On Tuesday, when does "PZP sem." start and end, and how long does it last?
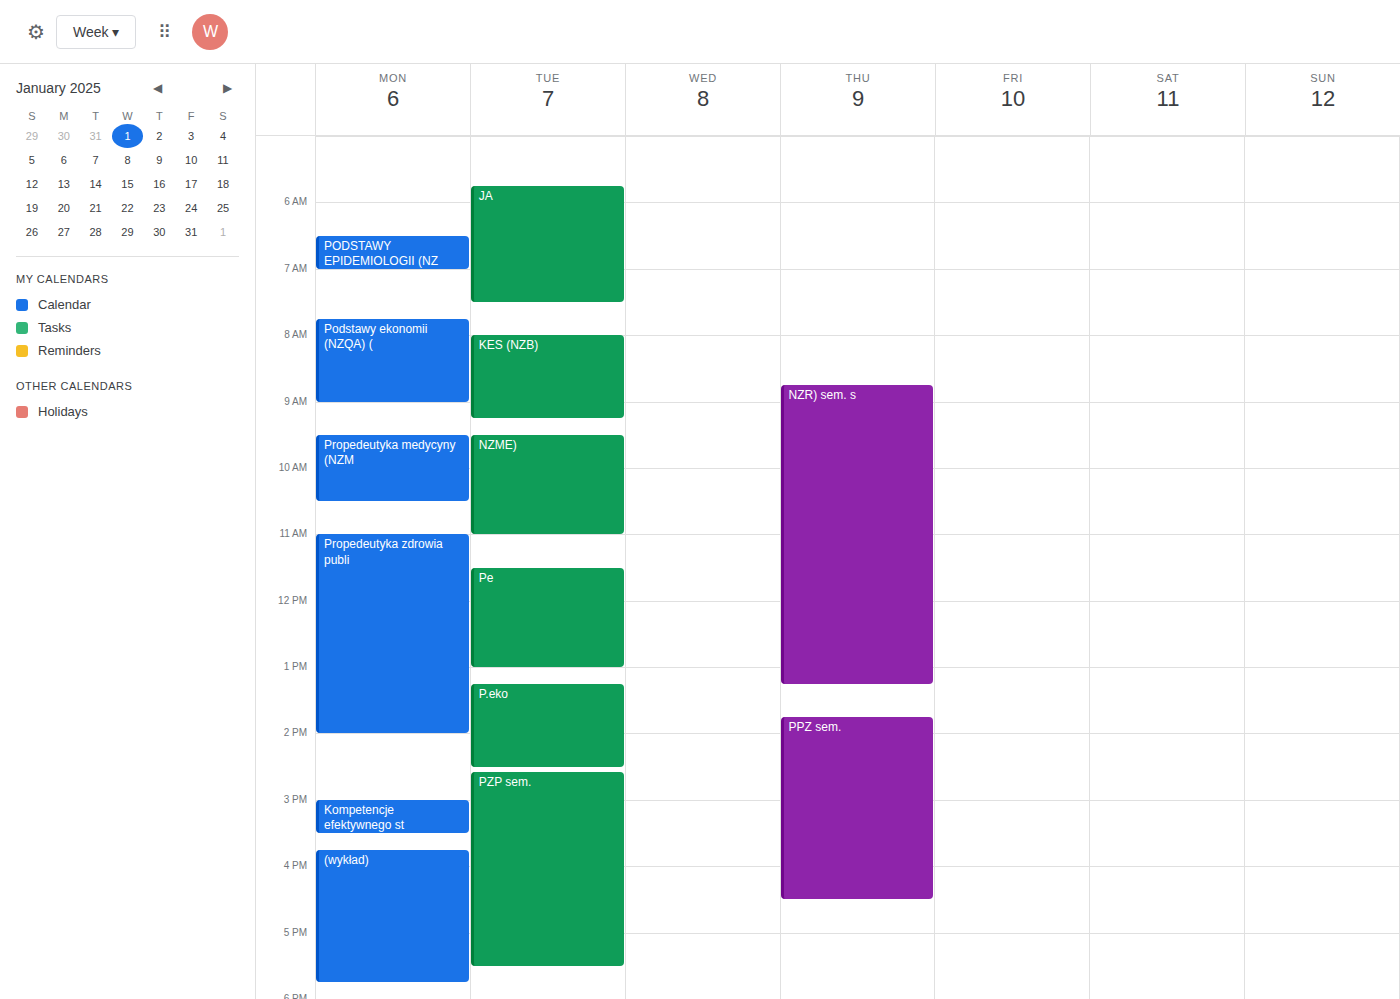
2:35 PM to 5:30 PM, 2 hours 55 minutes